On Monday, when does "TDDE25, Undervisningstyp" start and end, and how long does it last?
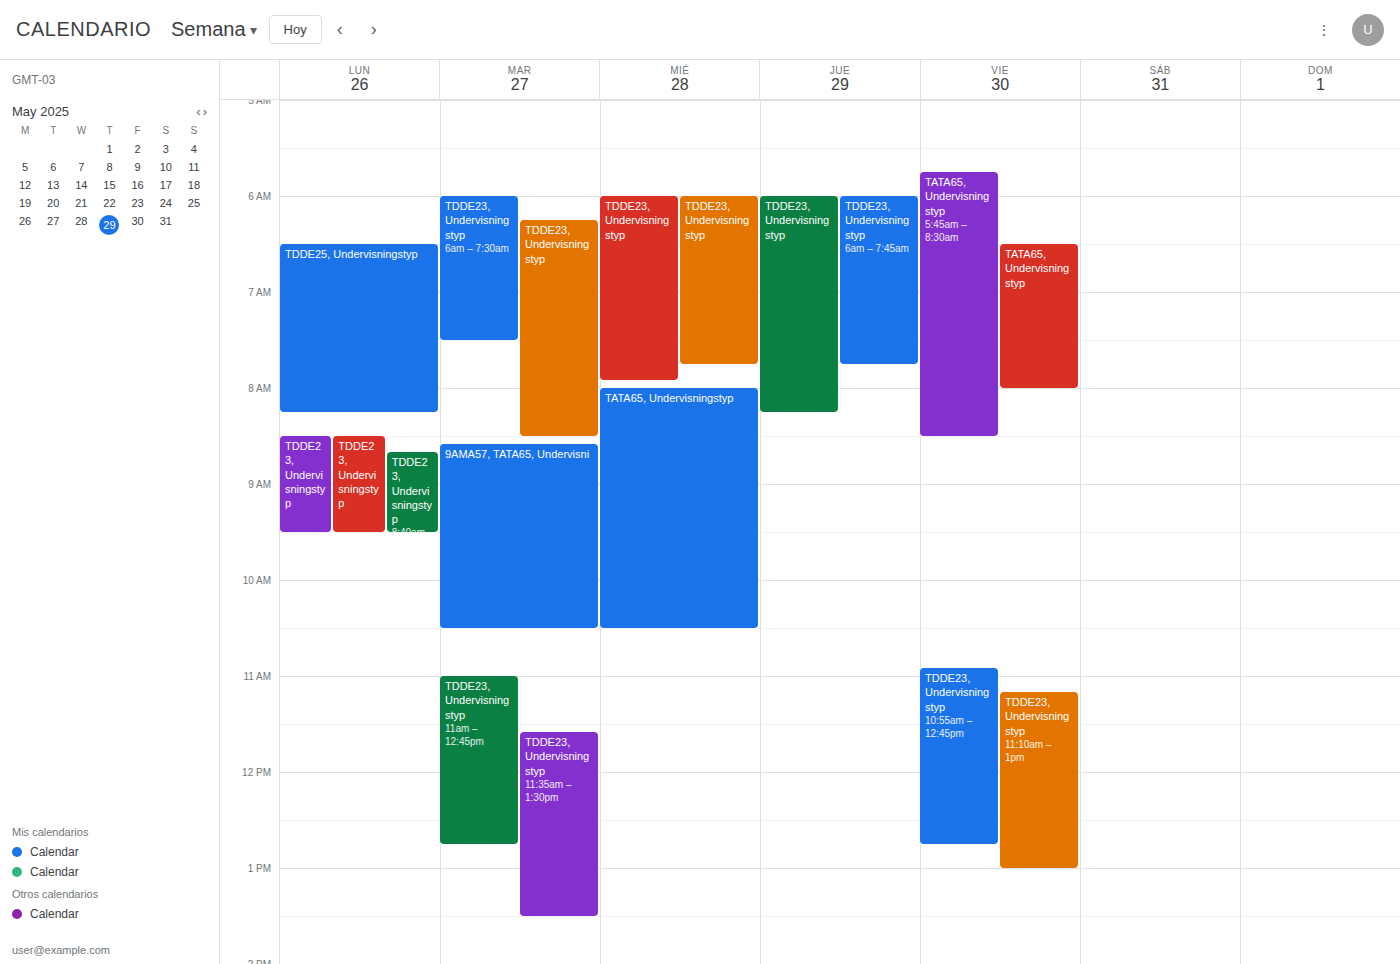
6:30 AM to 8:15 AM, 1 hour 45 minutes